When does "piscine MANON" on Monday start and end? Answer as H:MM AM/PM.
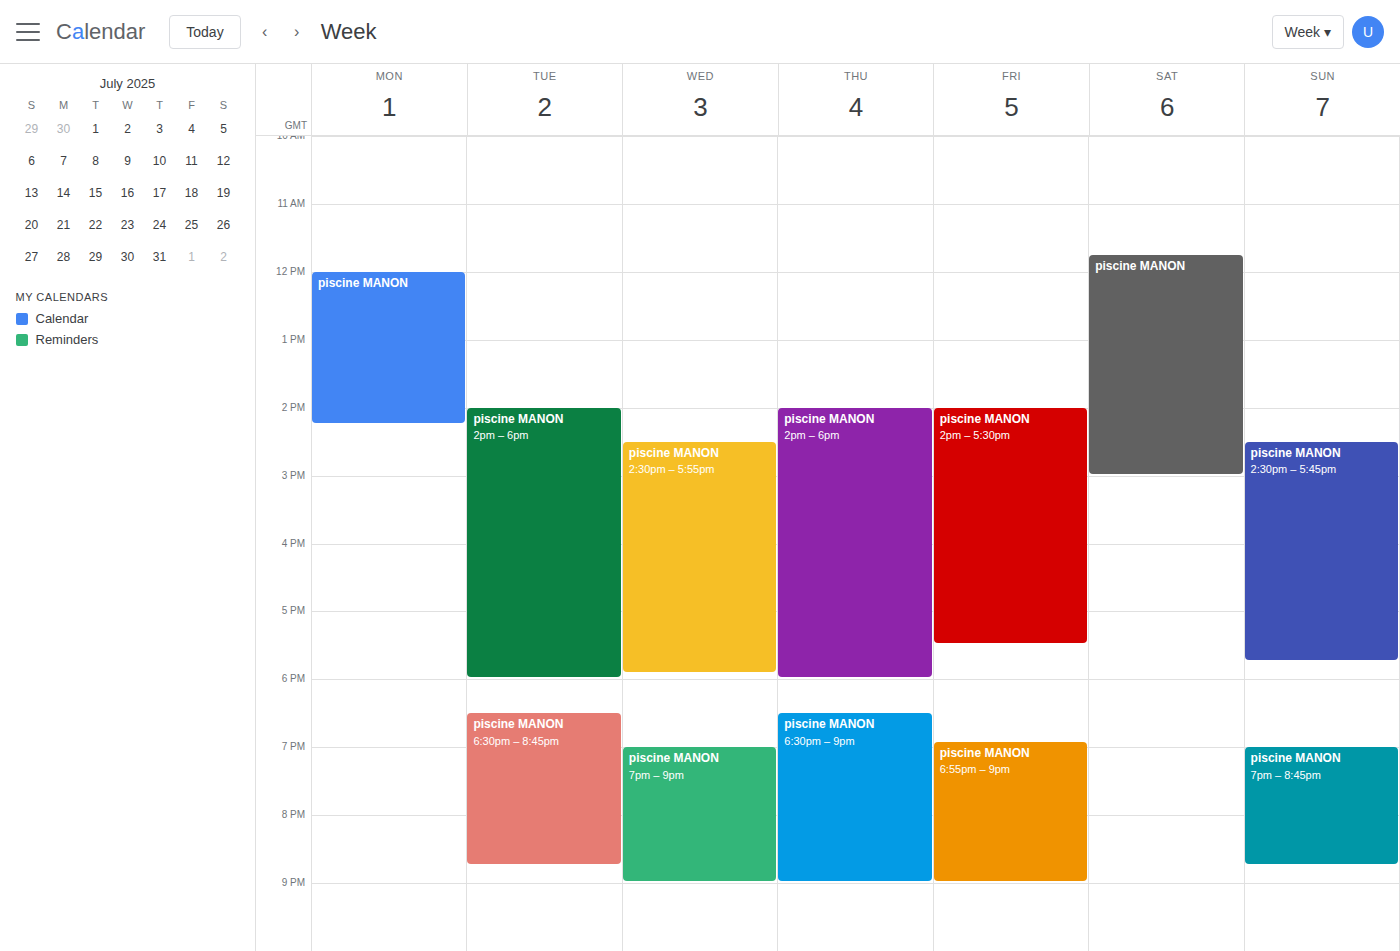
12:00 PM to 2:15 PM